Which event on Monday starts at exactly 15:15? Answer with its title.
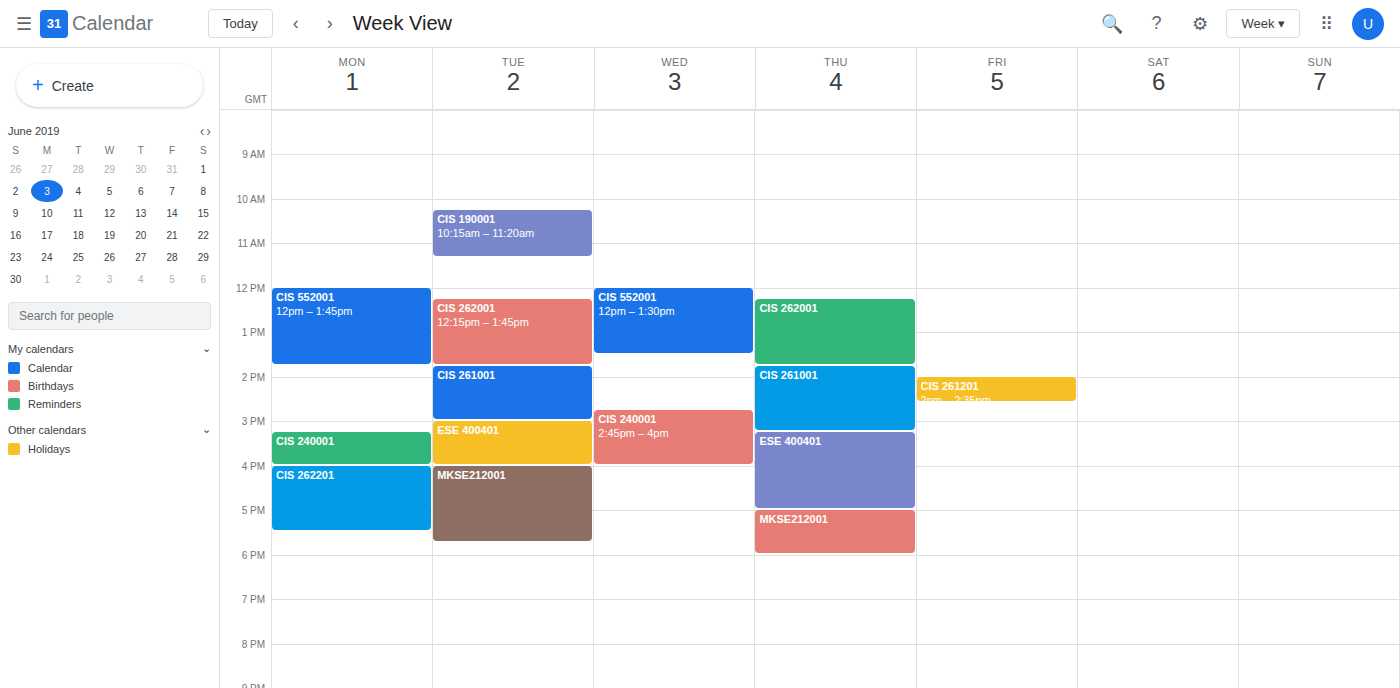
"CIS 240001"